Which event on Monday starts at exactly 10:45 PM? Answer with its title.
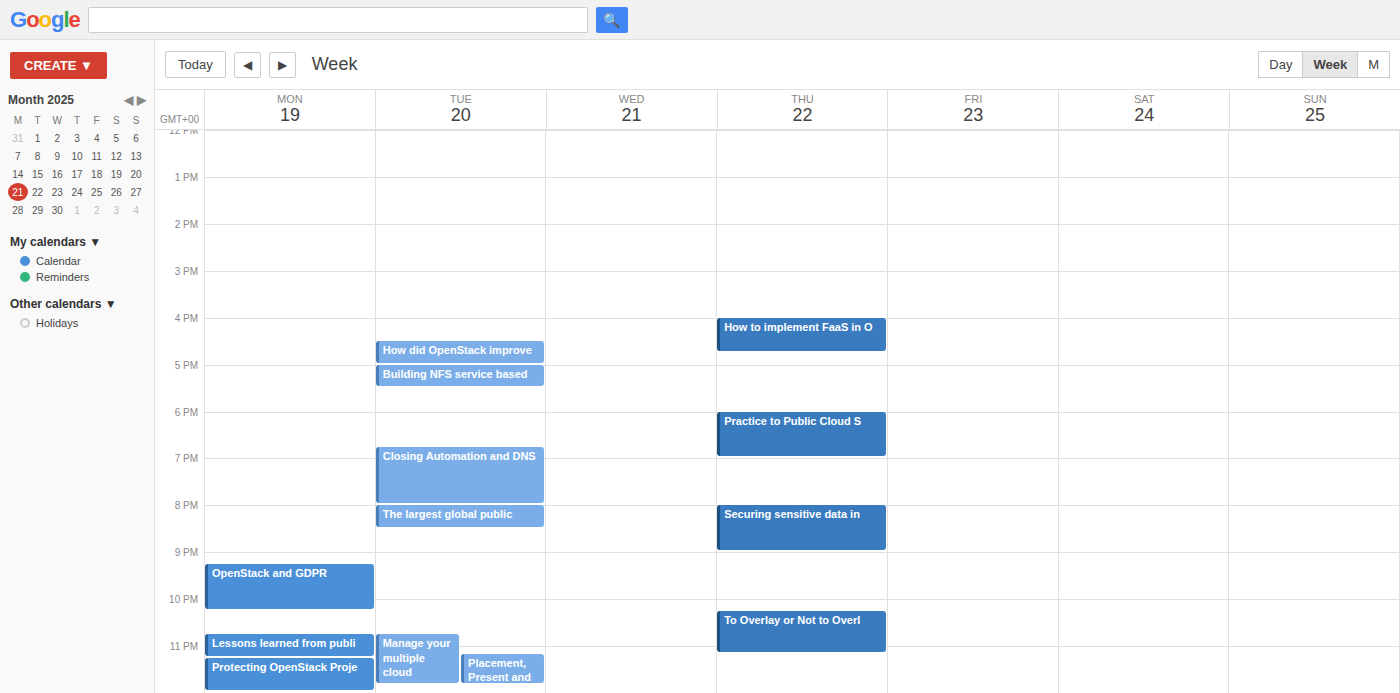
"Lessons learned from publi"